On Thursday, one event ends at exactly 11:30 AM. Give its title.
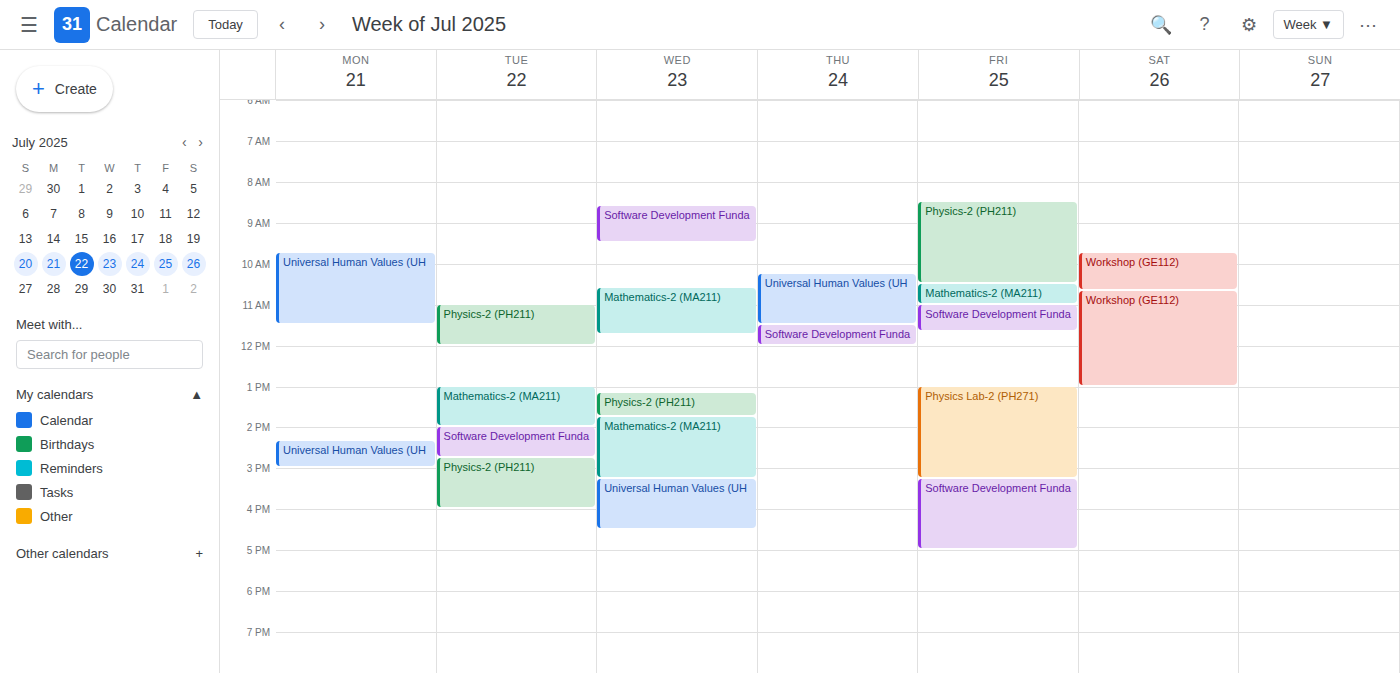
"Universal Human Values (UH"